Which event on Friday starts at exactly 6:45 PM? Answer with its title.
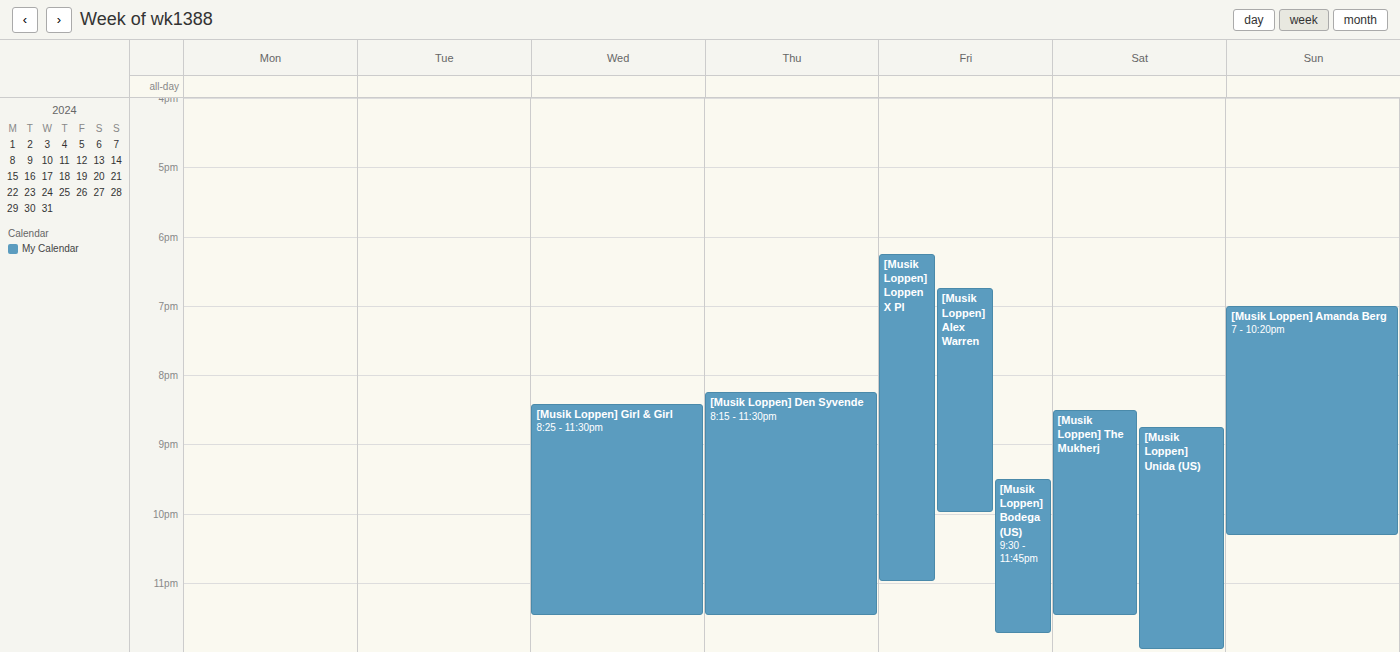
"[Musik Loppen] Alex Warren"